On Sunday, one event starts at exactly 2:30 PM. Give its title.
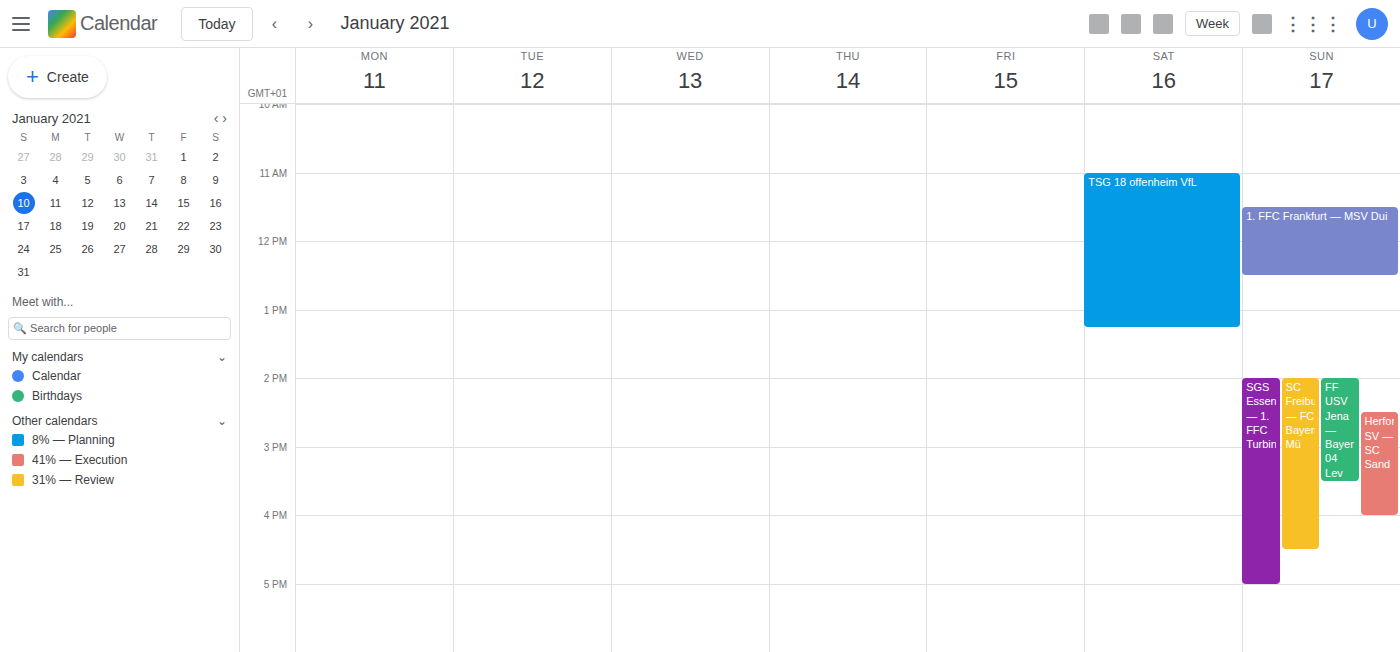
"Herforder SV — SC Sand"